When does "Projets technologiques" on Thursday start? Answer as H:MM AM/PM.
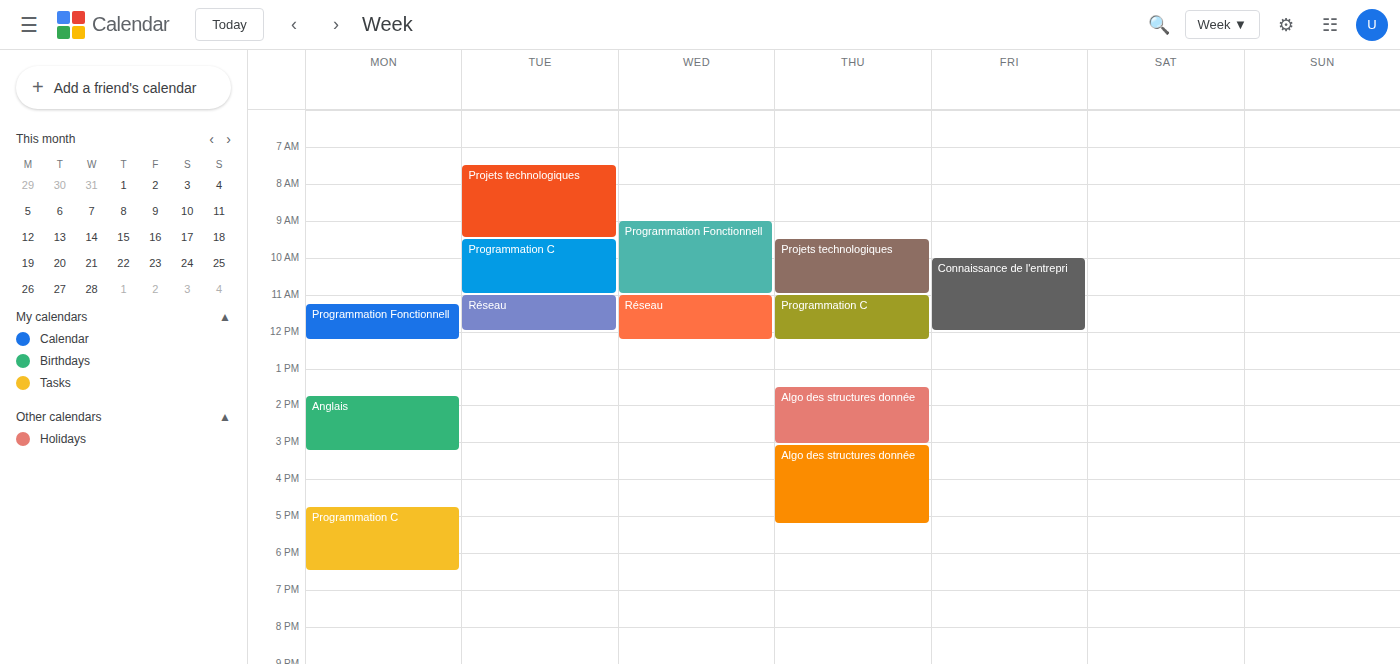
9:30 AM